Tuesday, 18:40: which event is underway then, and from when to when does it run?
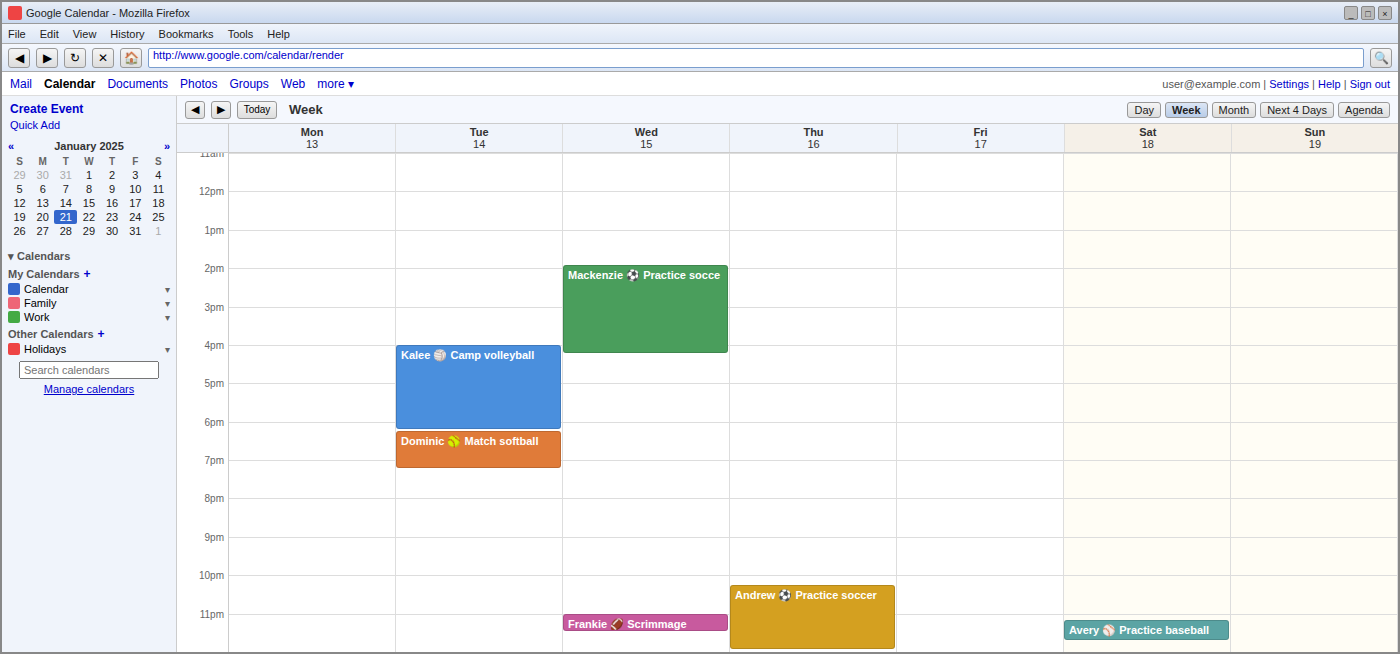
"Dominic 🥎 Match softball", 18:15 to 19:15